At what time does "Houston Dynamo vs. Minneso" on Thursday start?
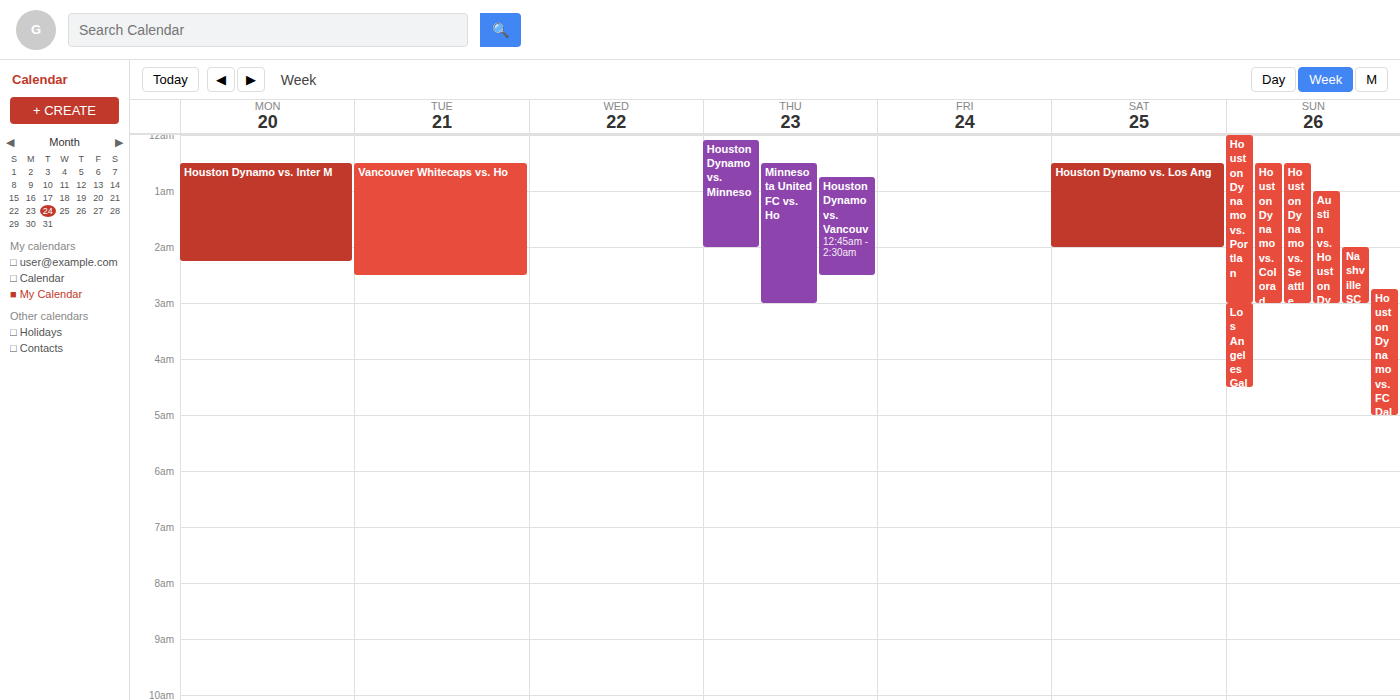
12:05 AM